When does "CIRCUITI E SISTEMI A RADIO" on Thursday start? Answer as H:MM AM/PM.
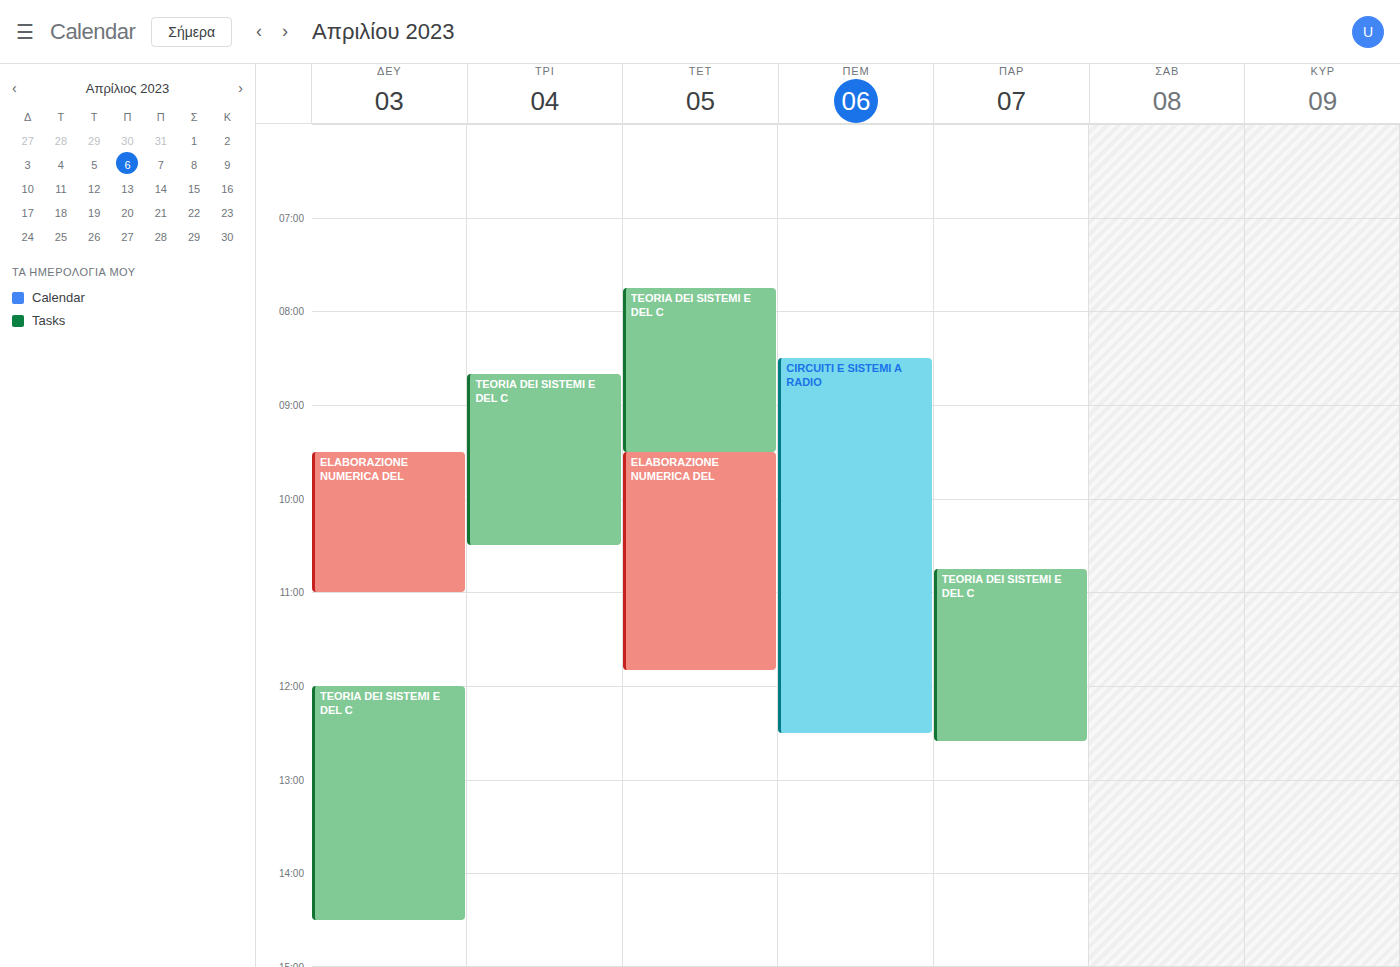
8:30 AM